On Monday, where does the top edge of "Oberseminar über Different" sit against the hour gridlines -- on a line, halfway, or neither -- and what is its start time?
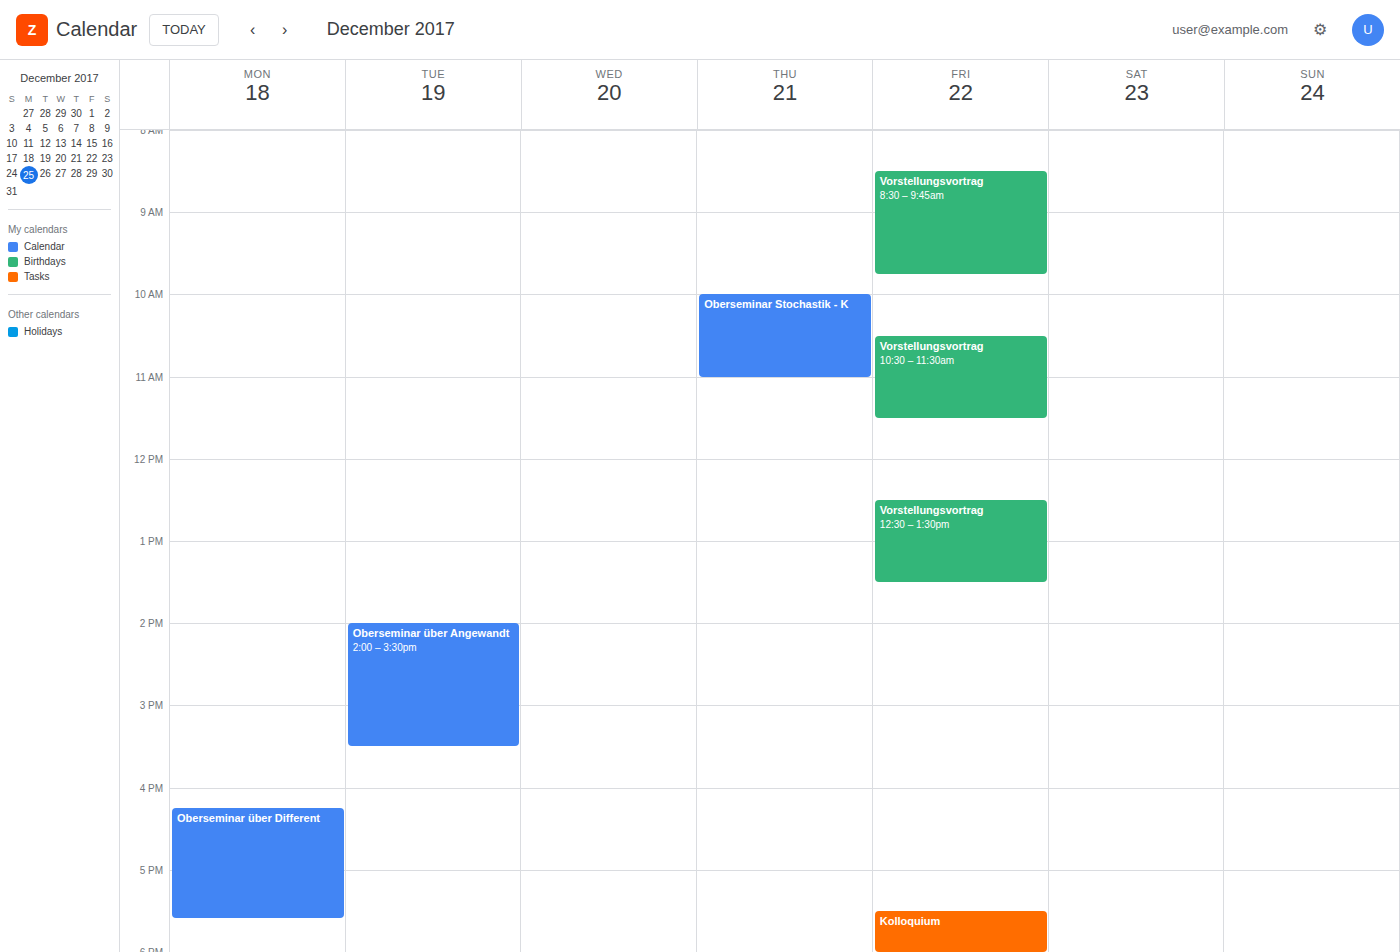
16:15 -- neither: a quarter of the way from the 16:00 line to the 17:00 line.